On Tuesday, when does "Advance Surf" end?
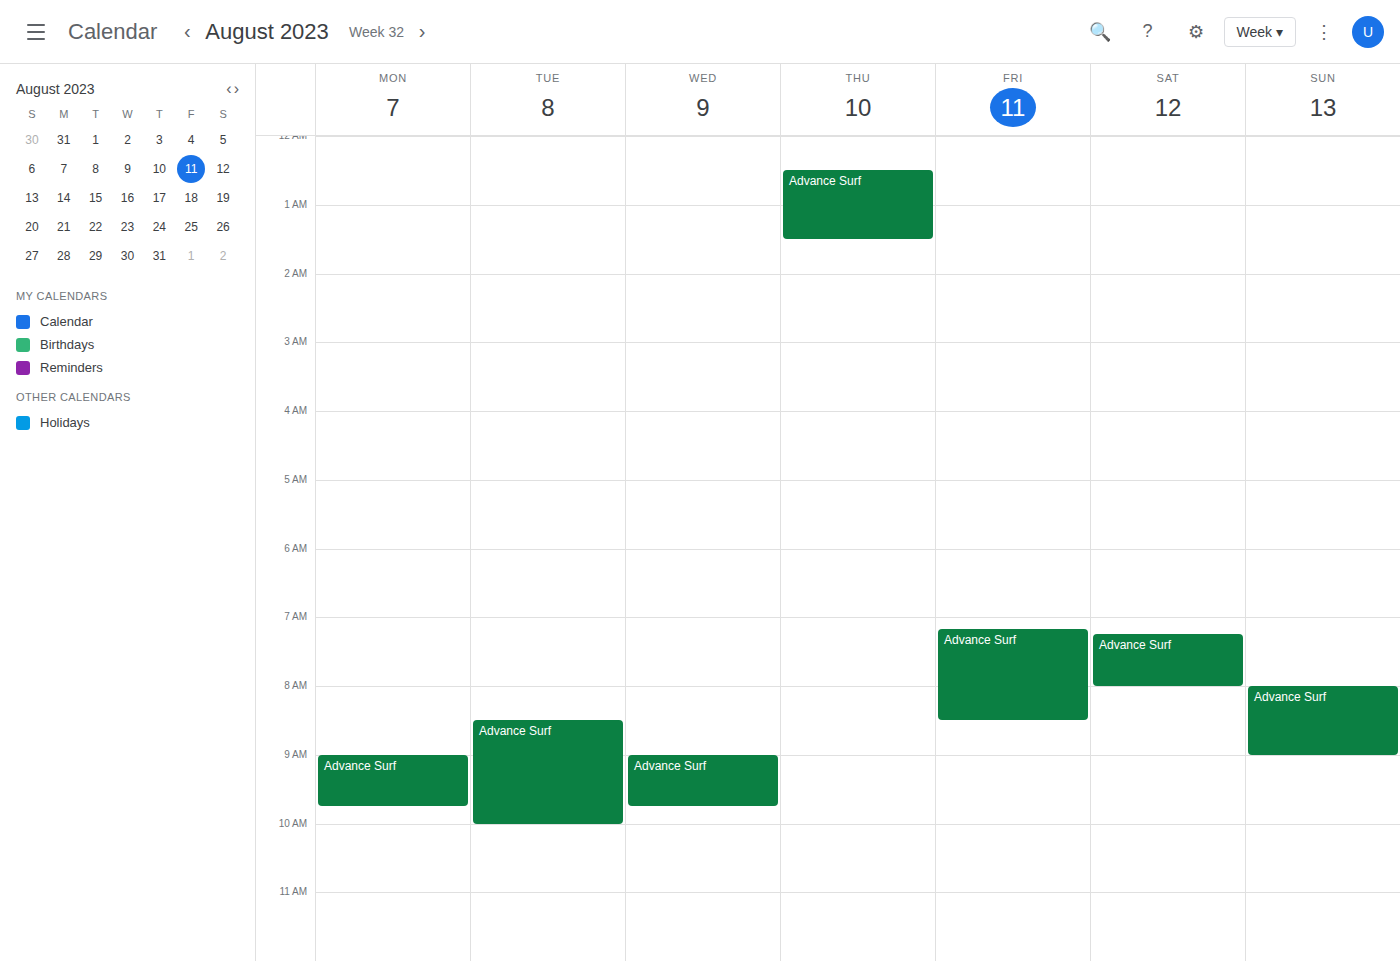
10:00 AM